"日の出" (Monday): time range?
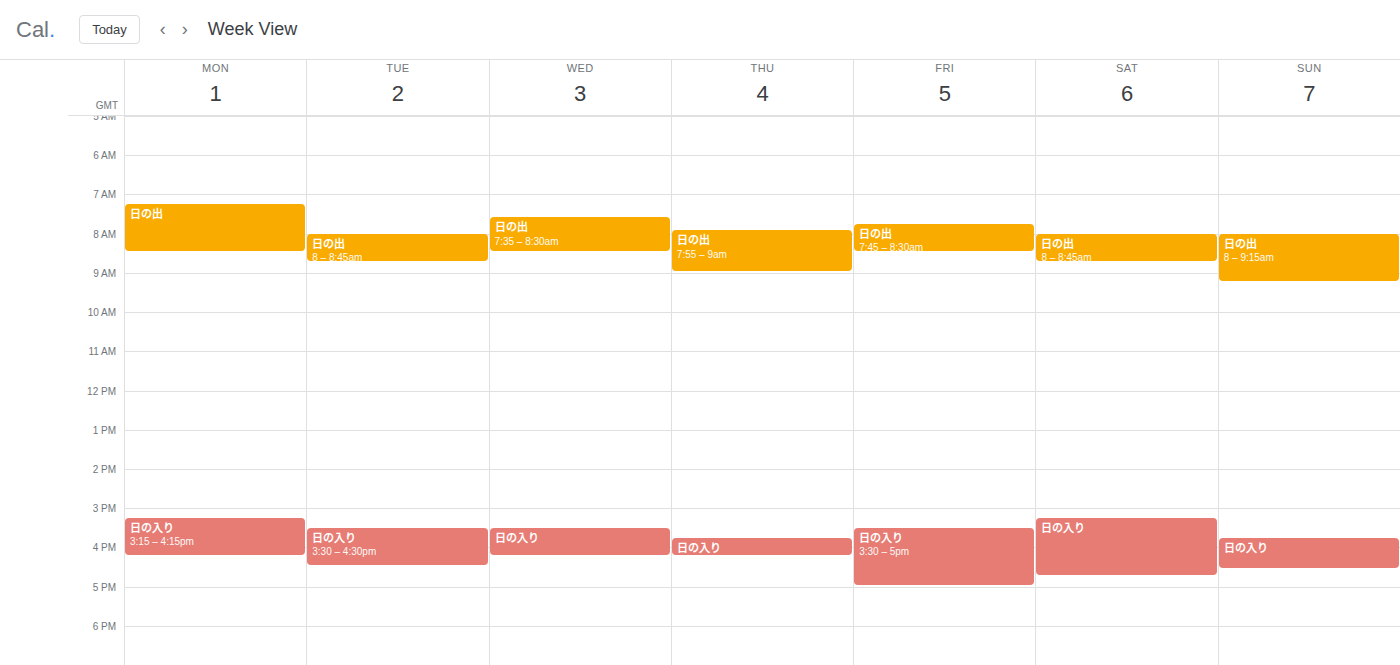
7:15 AM to 8:30 AM